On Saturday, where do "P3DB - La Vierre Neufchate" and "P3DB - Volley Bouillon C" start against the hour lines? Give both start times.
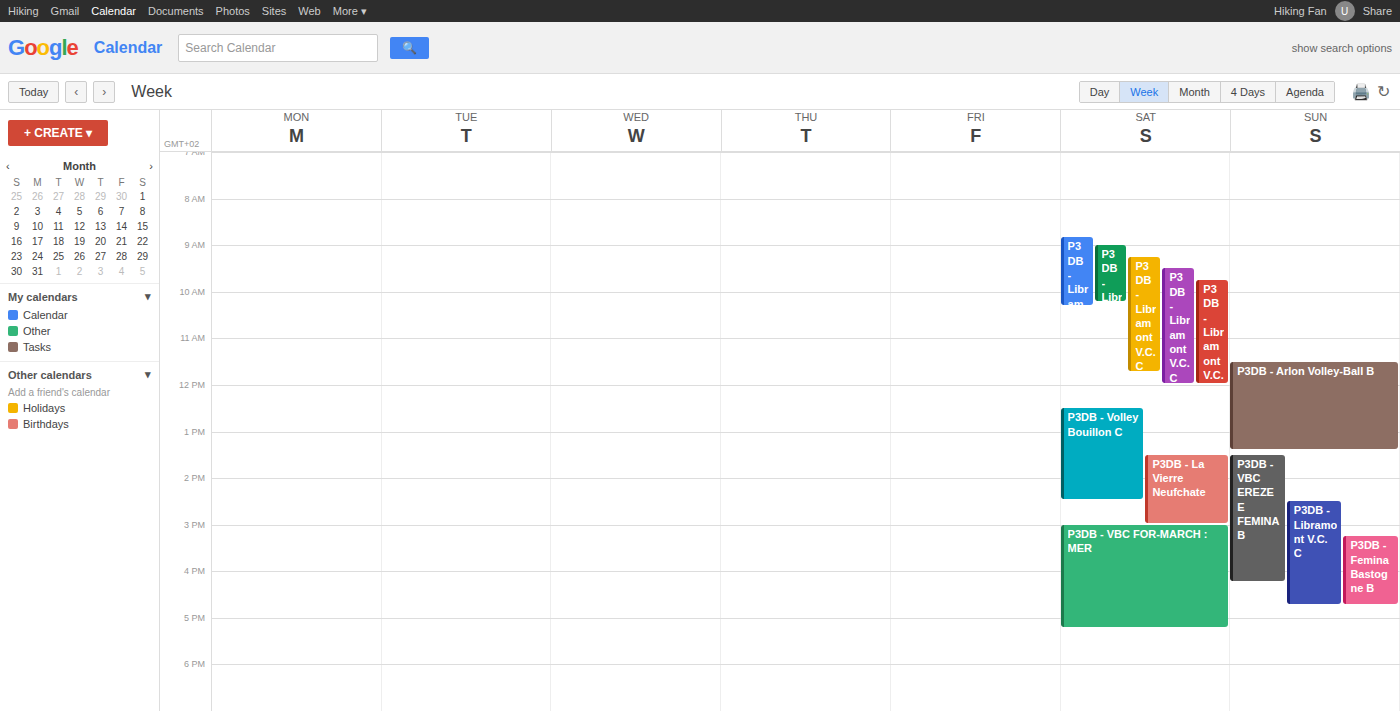
"P3DB - La Vierre Neufchate": 1:30 PM, halfway between the 1 PM and 2 PM lines. "P3DB - Volley Bouillon C": 12:30 PM, halfway between the 12 PM and 1 PM lines.